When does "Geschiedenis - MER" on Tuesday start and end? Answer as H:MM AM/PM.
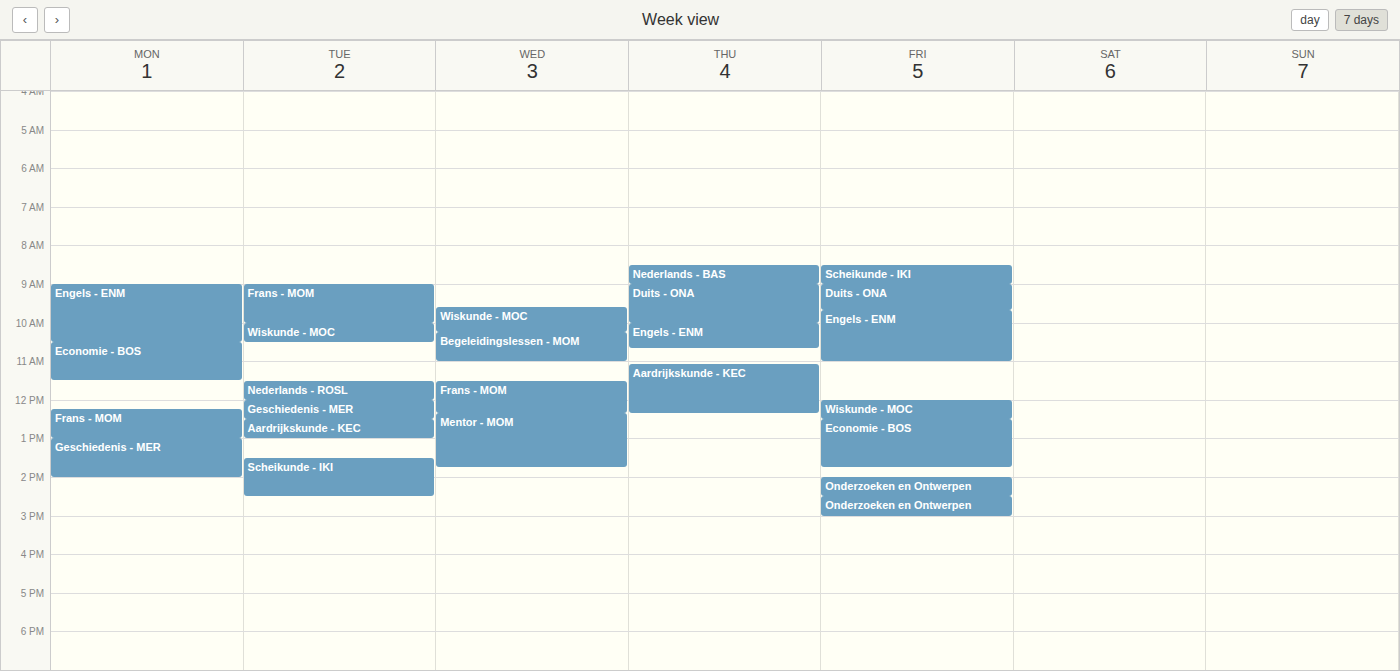
12:00 PM to 12:30 PM